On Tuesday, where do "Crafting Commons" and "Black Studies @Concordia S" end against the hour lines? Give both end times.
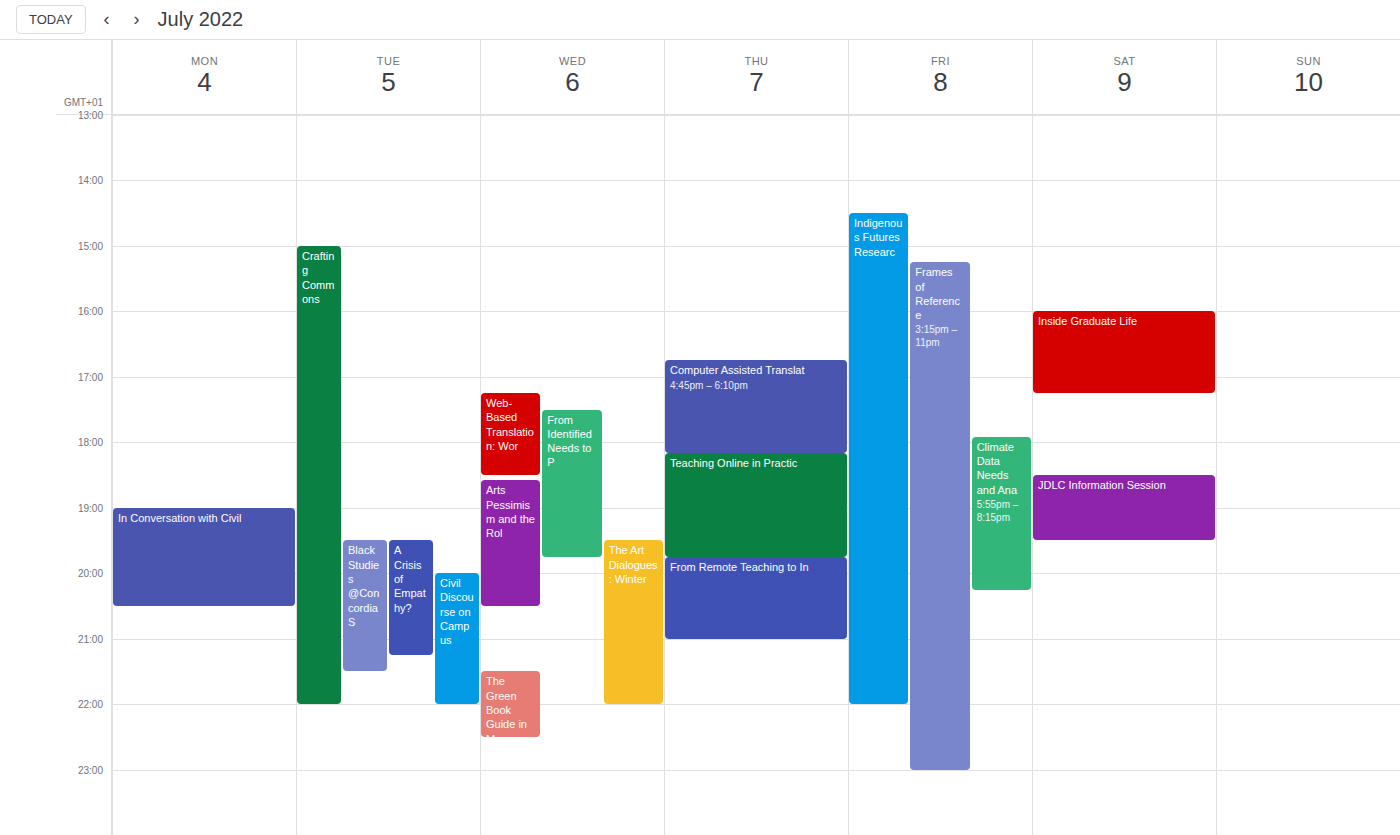
"Crafting Commons": 10:00 PM, exactly on the 10 PM line. "Black Studies @Concordia S": 9:30 PM, halfway between the 9 PM and 10 PM lines.